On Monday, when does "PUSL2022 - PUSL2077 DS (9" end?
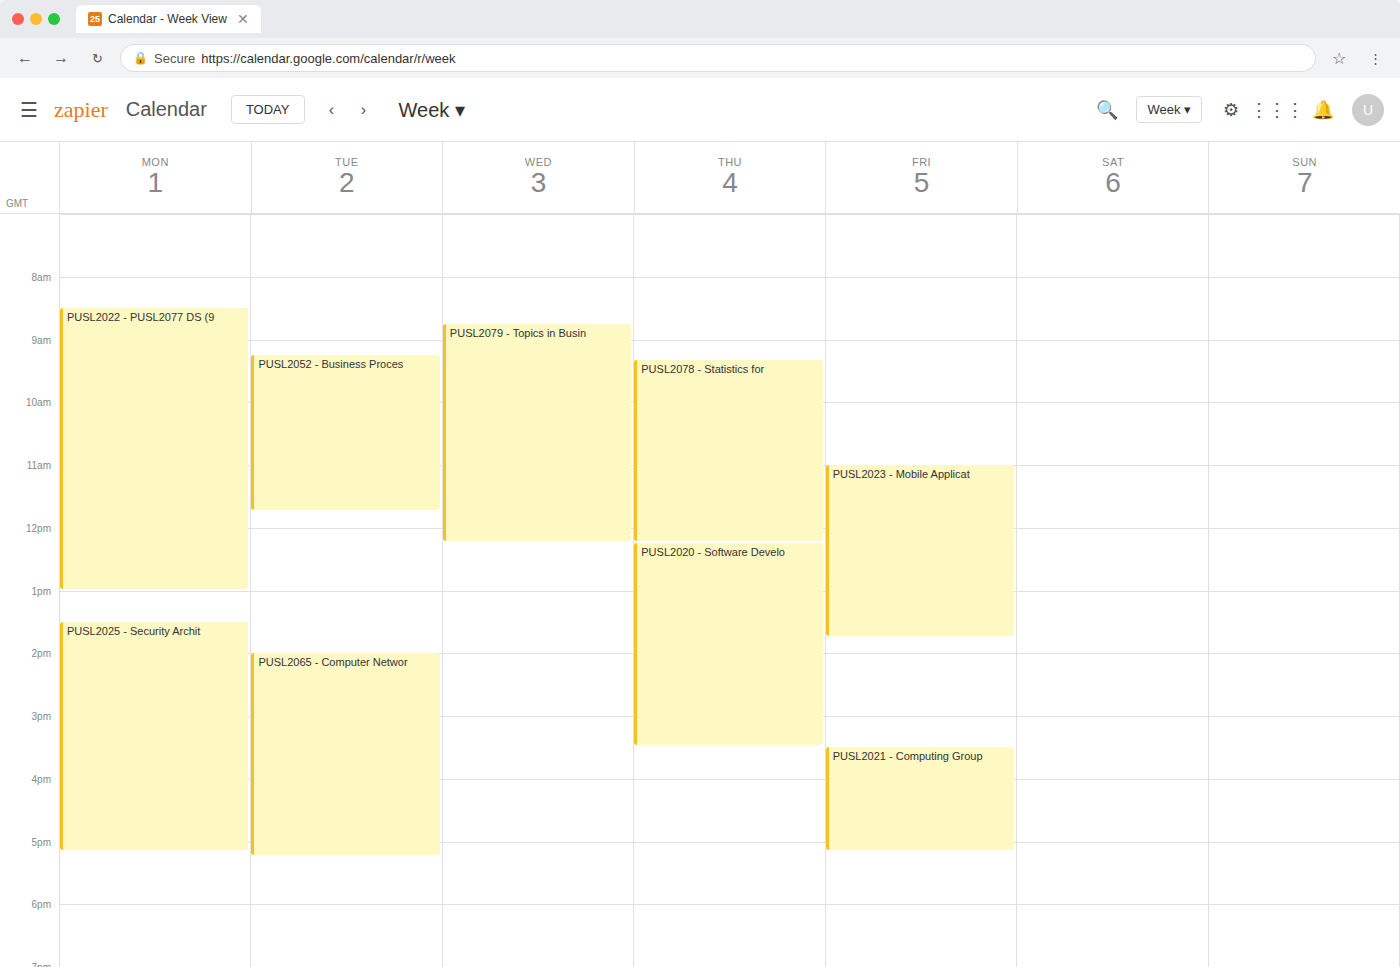
1:00 PM